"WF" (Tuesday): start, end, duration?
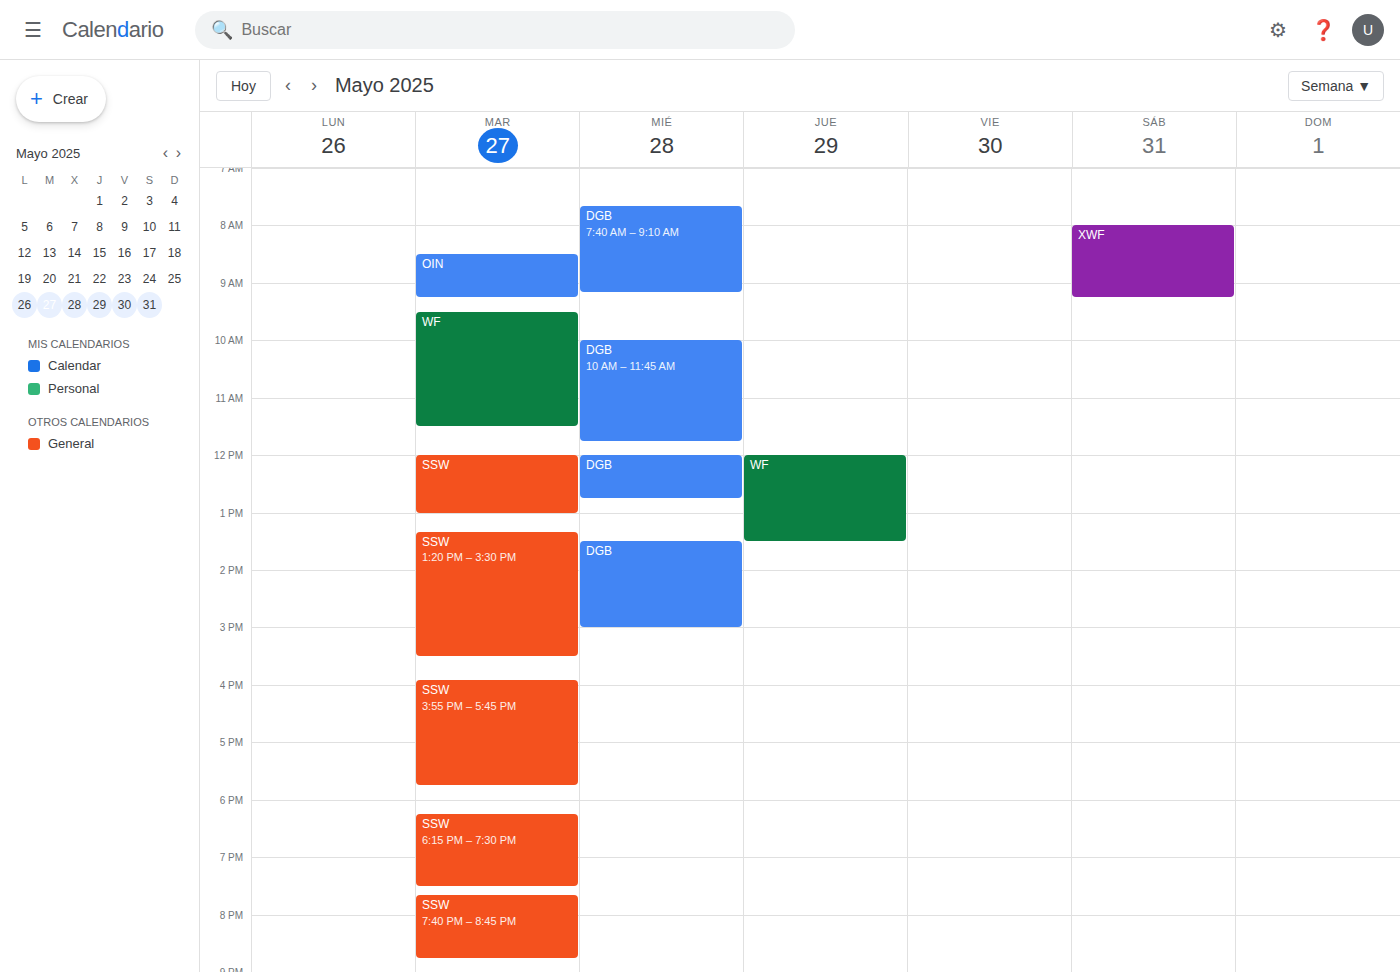
9:30 AM to 11:30 AM, 2 hours